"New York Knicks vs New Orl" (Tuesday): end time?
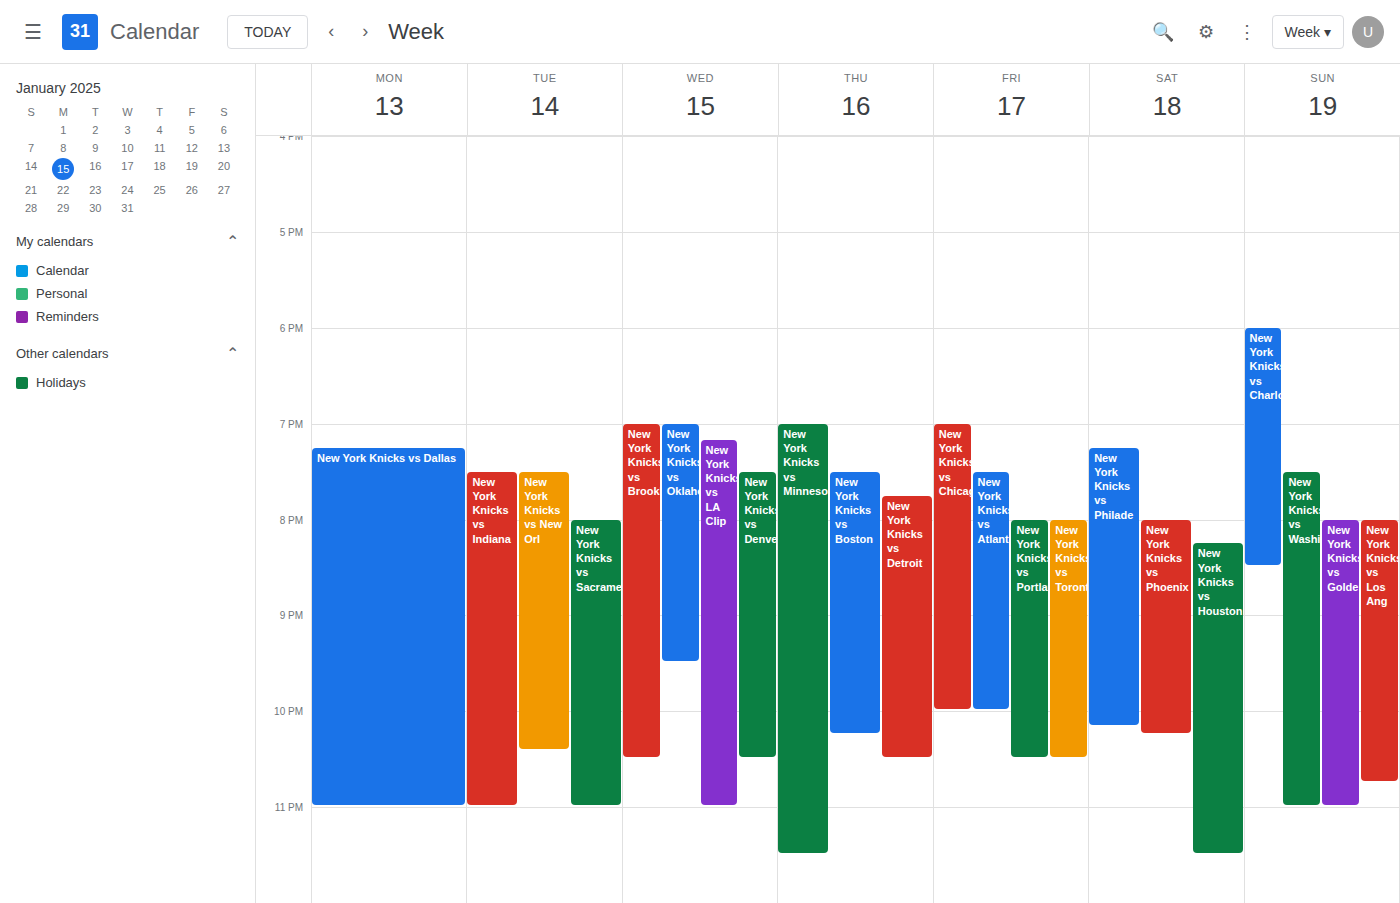
10:25 PM